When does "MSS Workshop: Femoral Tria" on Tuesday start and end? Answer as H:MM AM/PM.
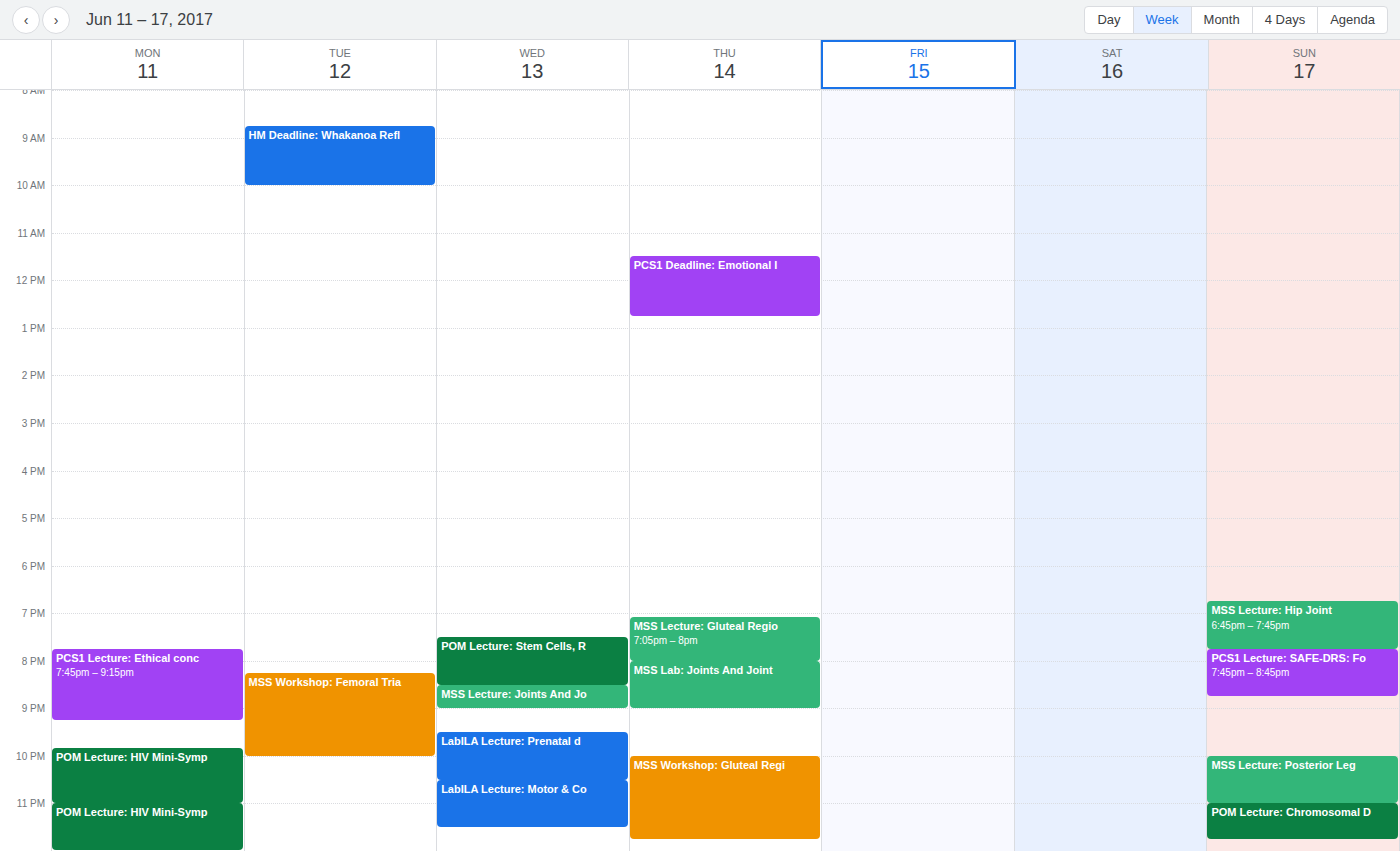
8:15 PM to 10:00 PM